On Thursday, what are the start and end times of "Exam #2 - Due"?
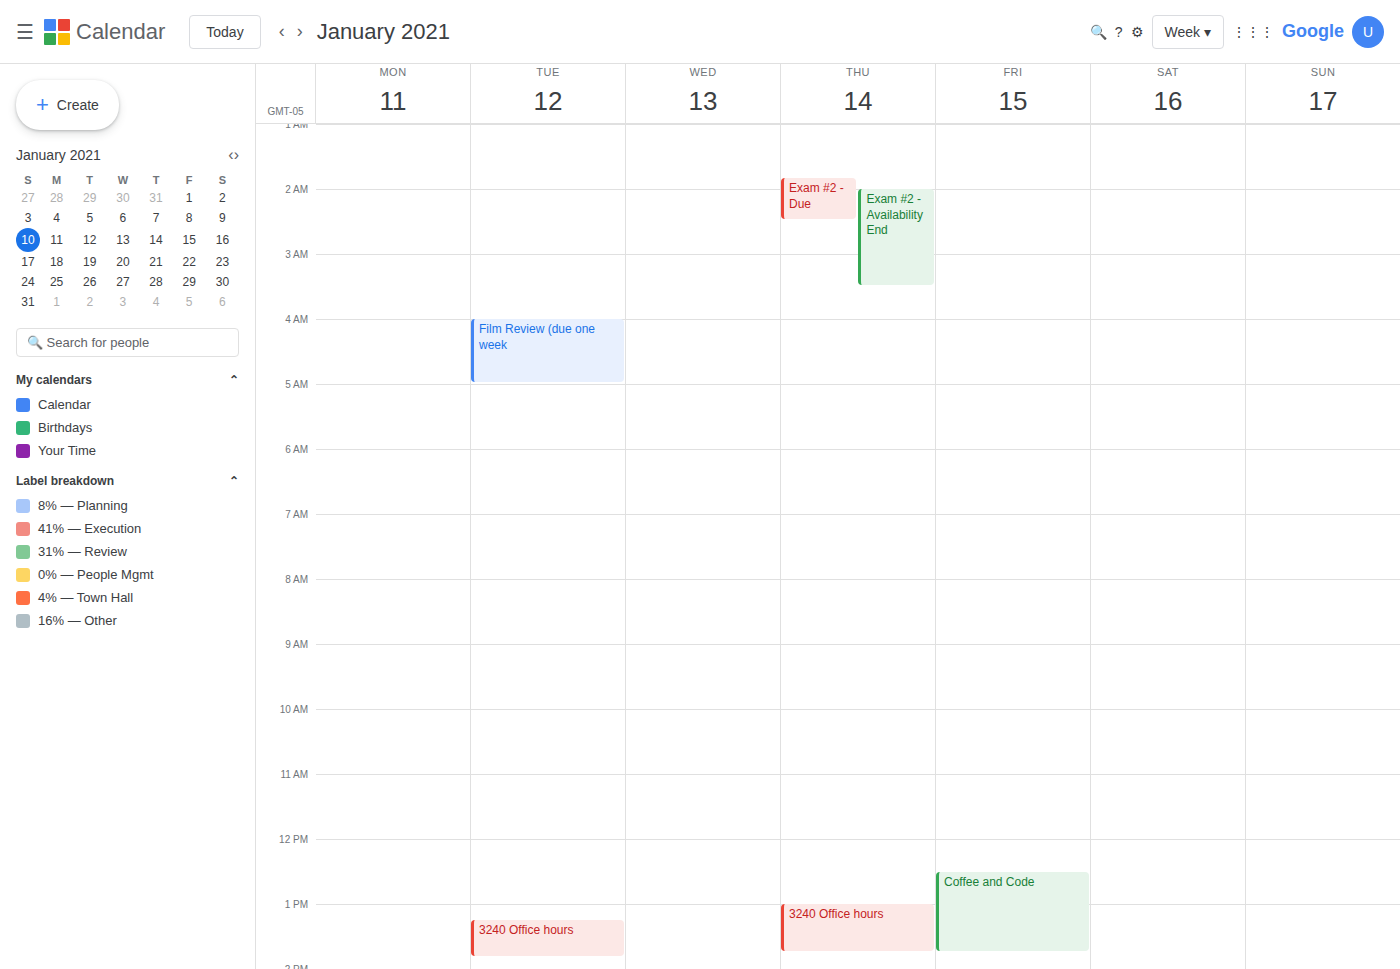
01:50 to 02:30